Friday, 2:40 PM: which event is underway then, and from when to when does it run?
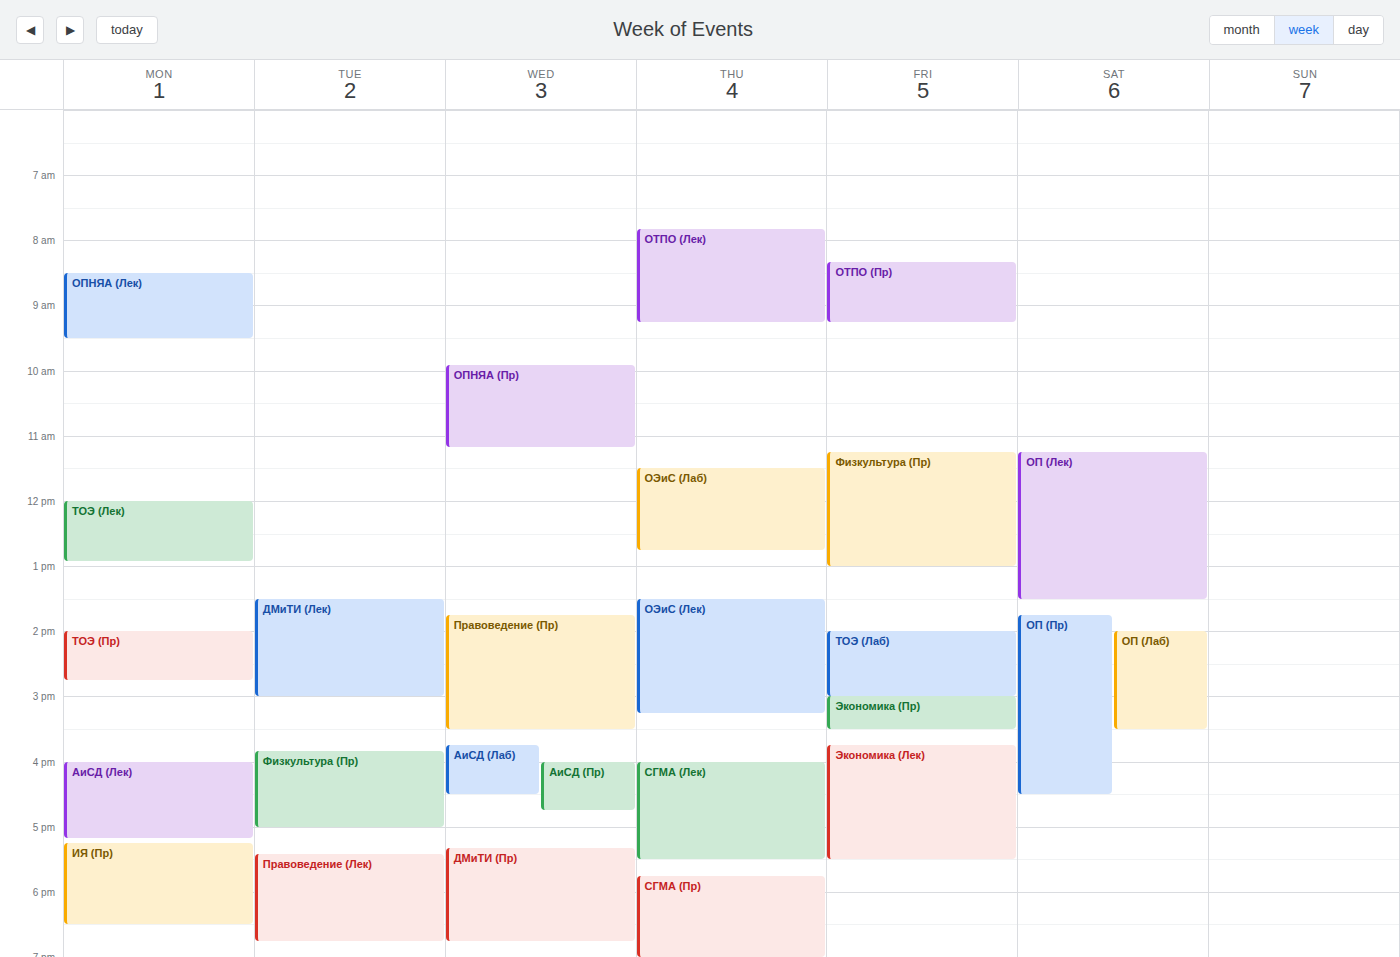
"ТОЭ (Лаб)", 2:00 PM to 3:00 PM